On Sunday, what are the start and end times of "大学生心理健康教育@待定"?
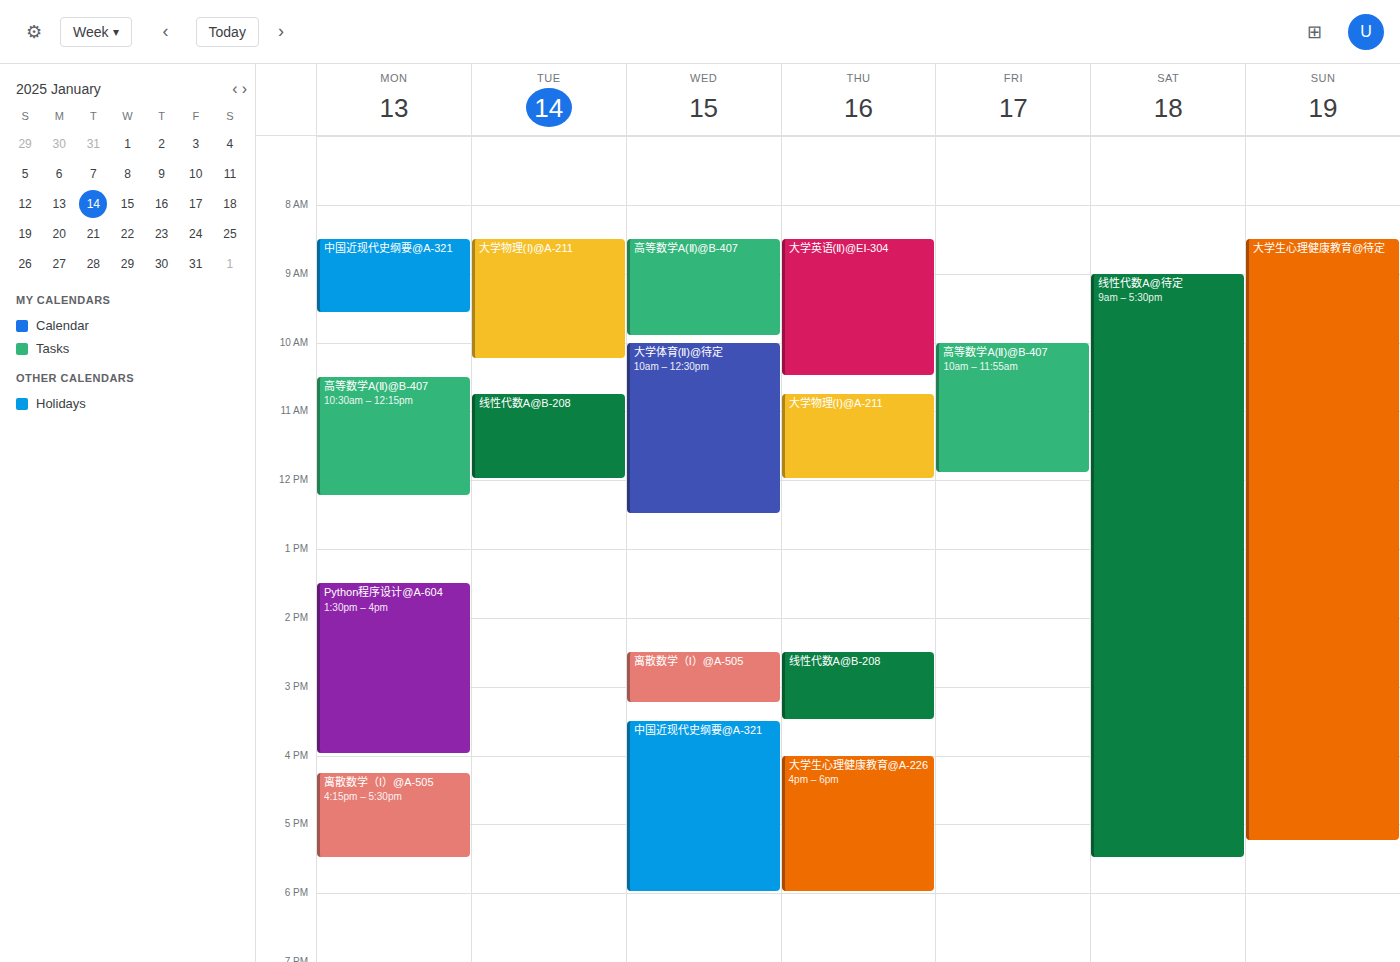
8:30 AM to 5:15 PM